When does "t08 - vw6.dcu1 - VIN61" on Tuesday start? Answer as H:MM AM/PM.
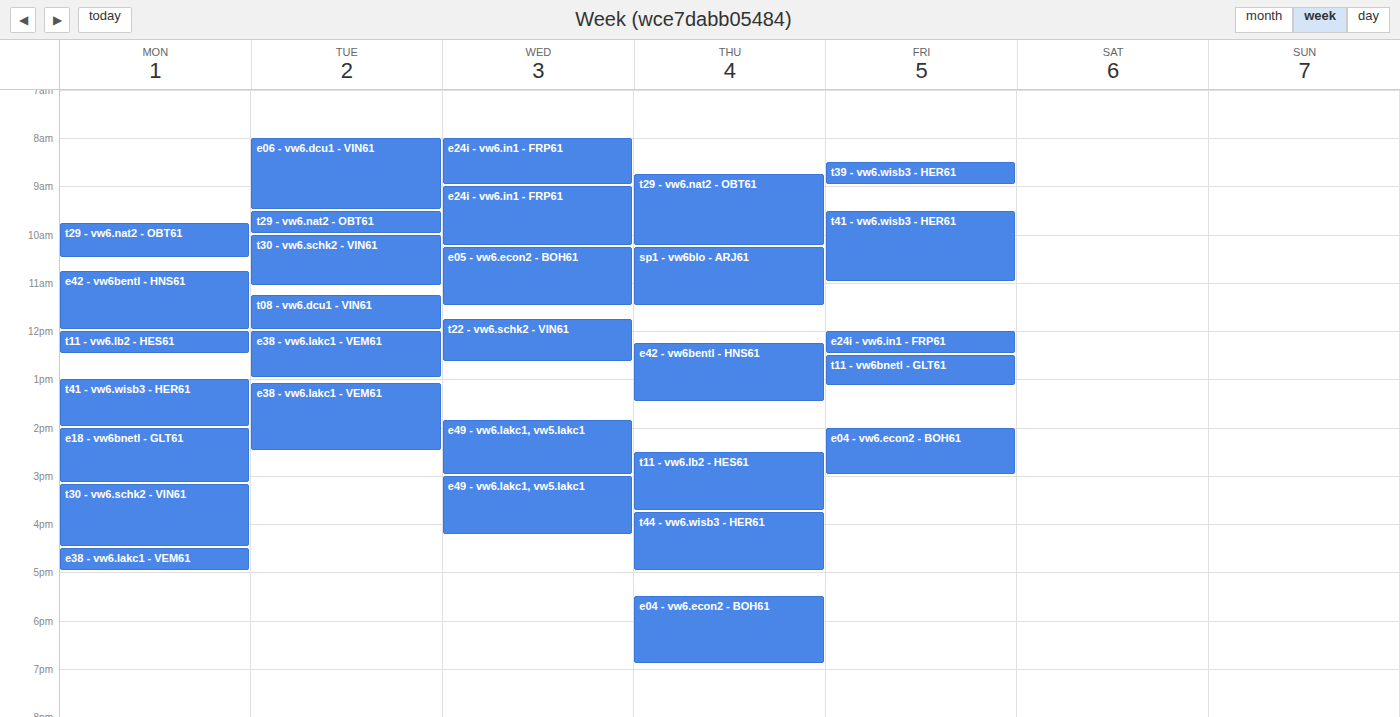
11:15 AM